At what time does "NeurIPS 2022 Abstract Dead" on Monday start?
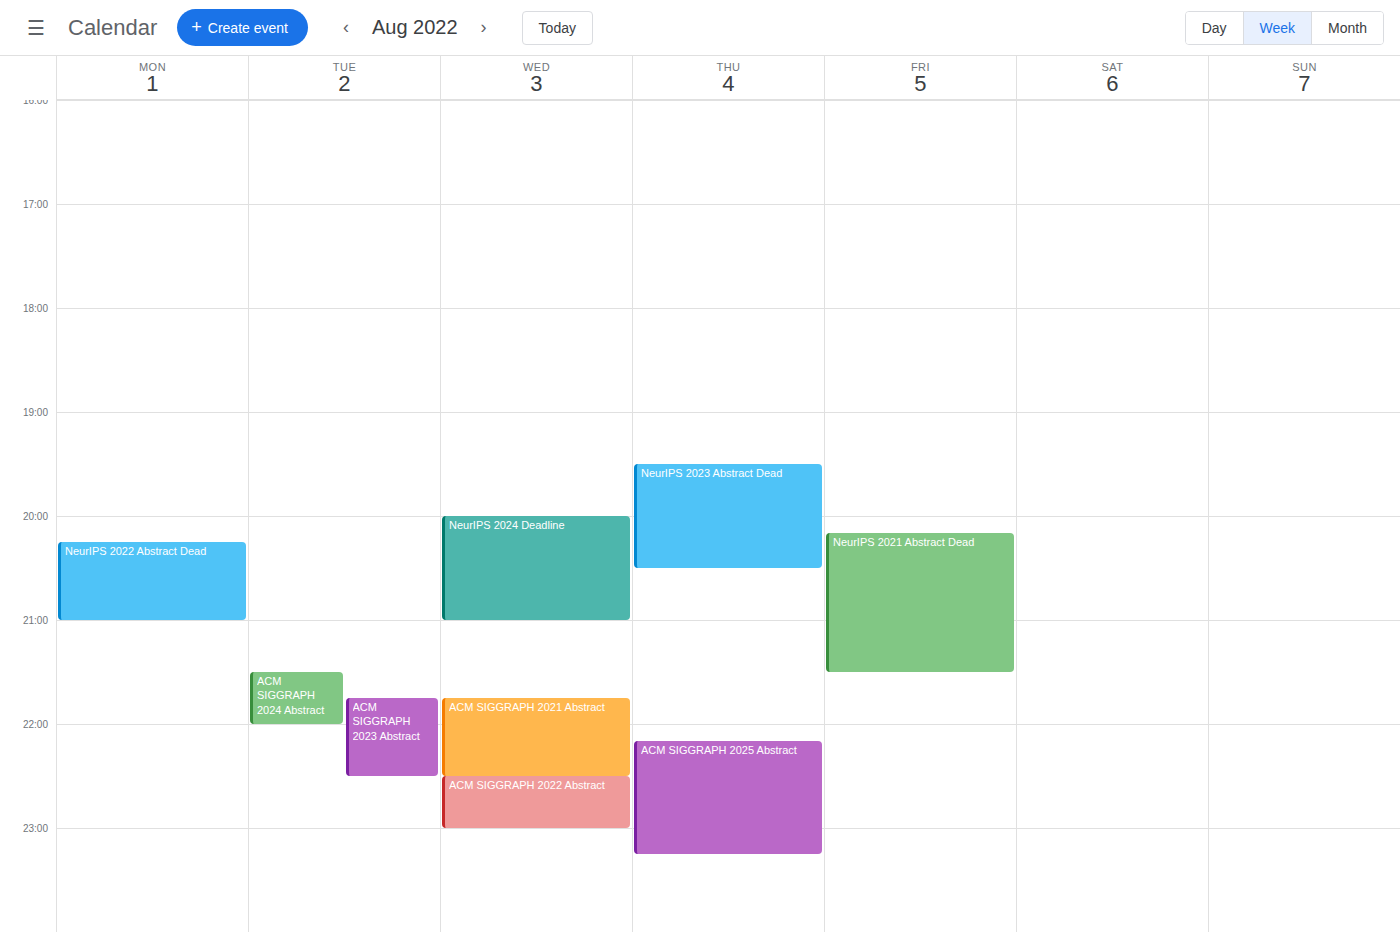
8:15 PM